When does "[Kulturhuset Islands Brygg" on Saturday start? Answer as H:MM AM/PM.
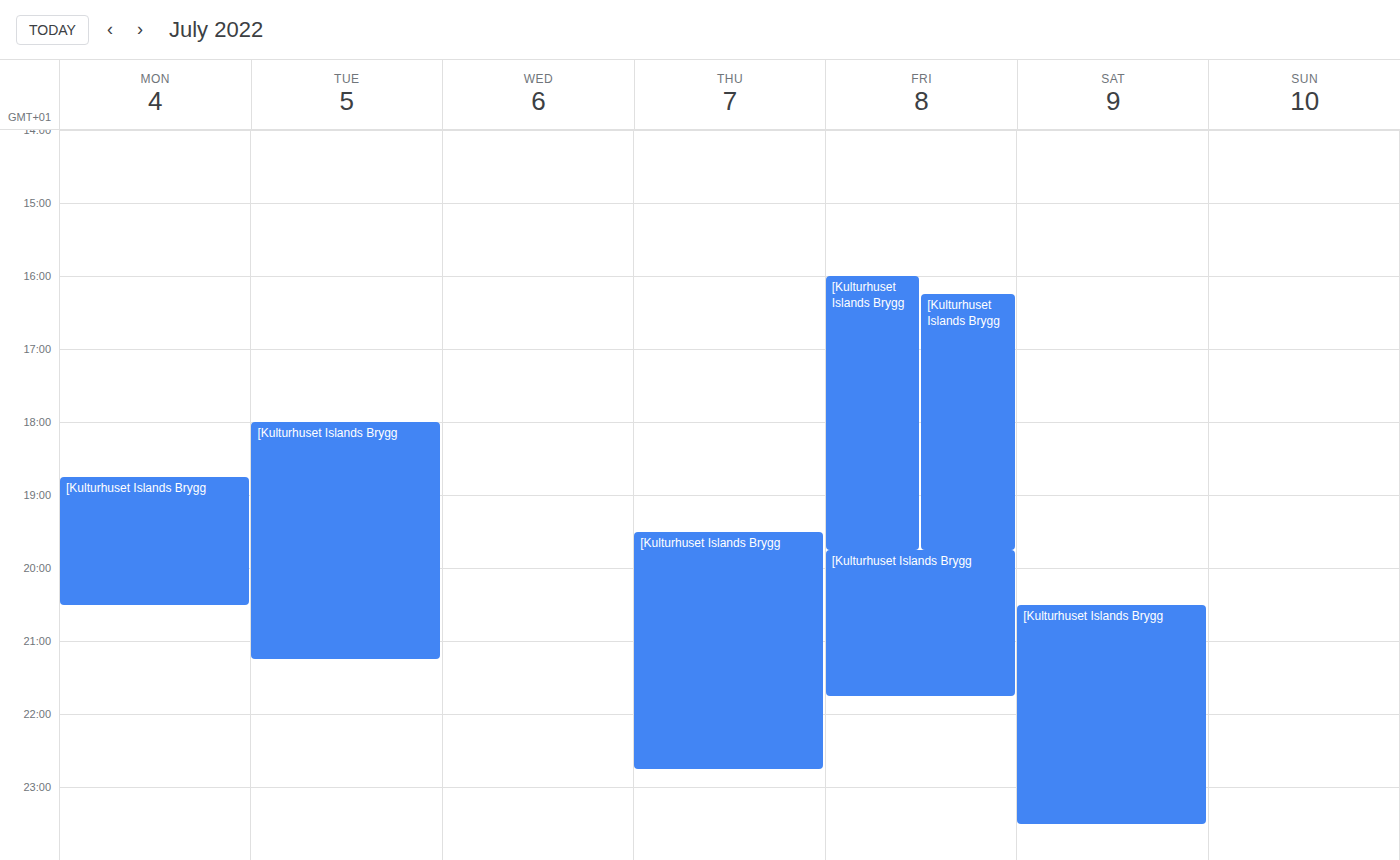
8:30 PM